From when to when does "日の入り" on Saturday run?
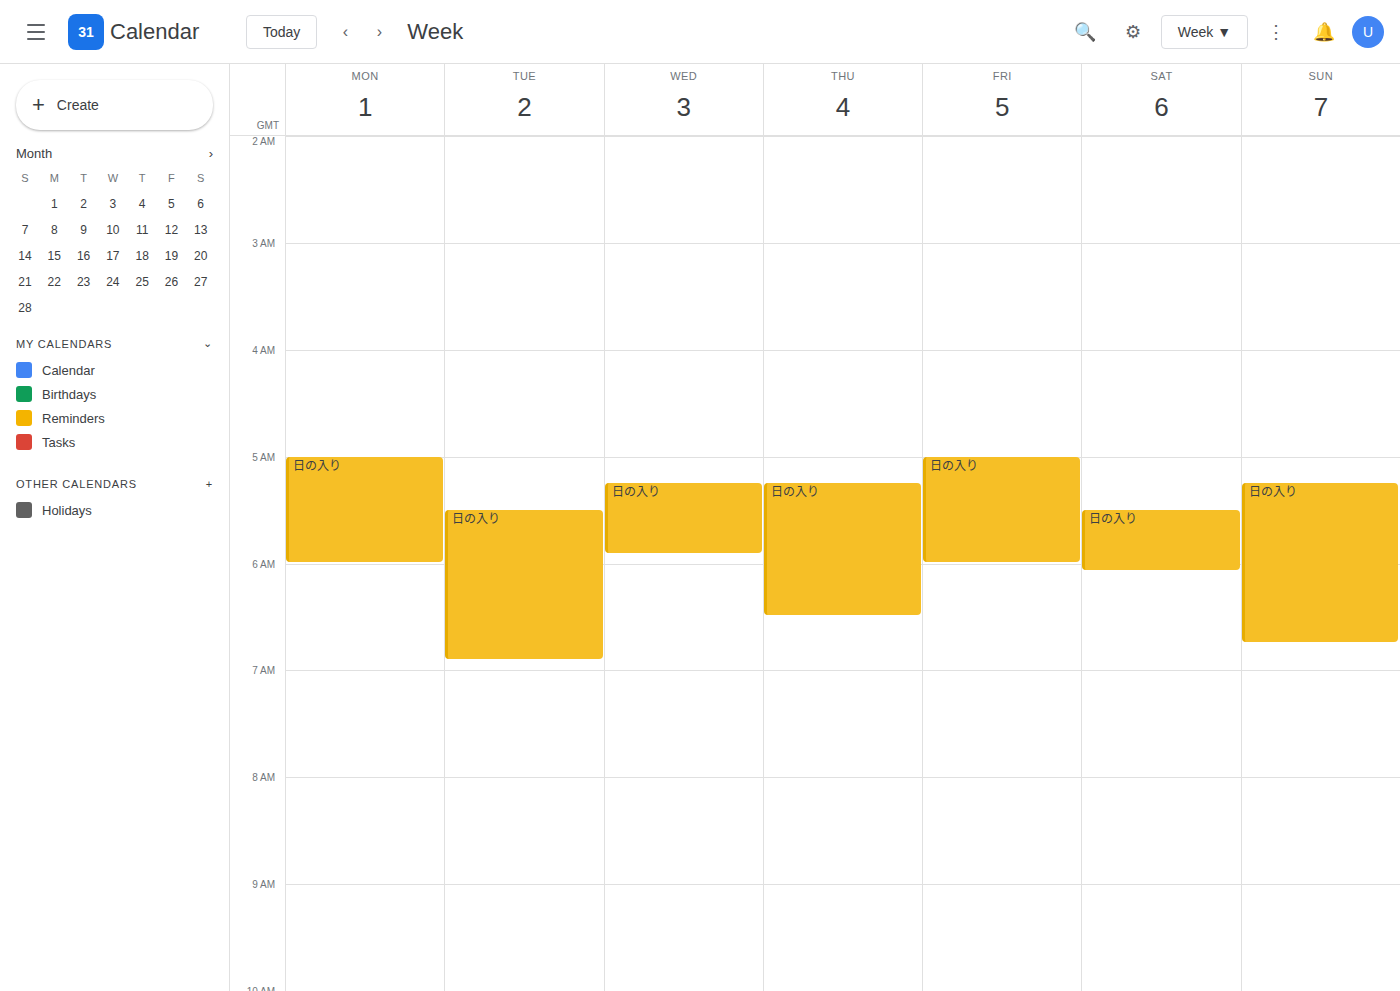
5:30 AM to 6:05 AM